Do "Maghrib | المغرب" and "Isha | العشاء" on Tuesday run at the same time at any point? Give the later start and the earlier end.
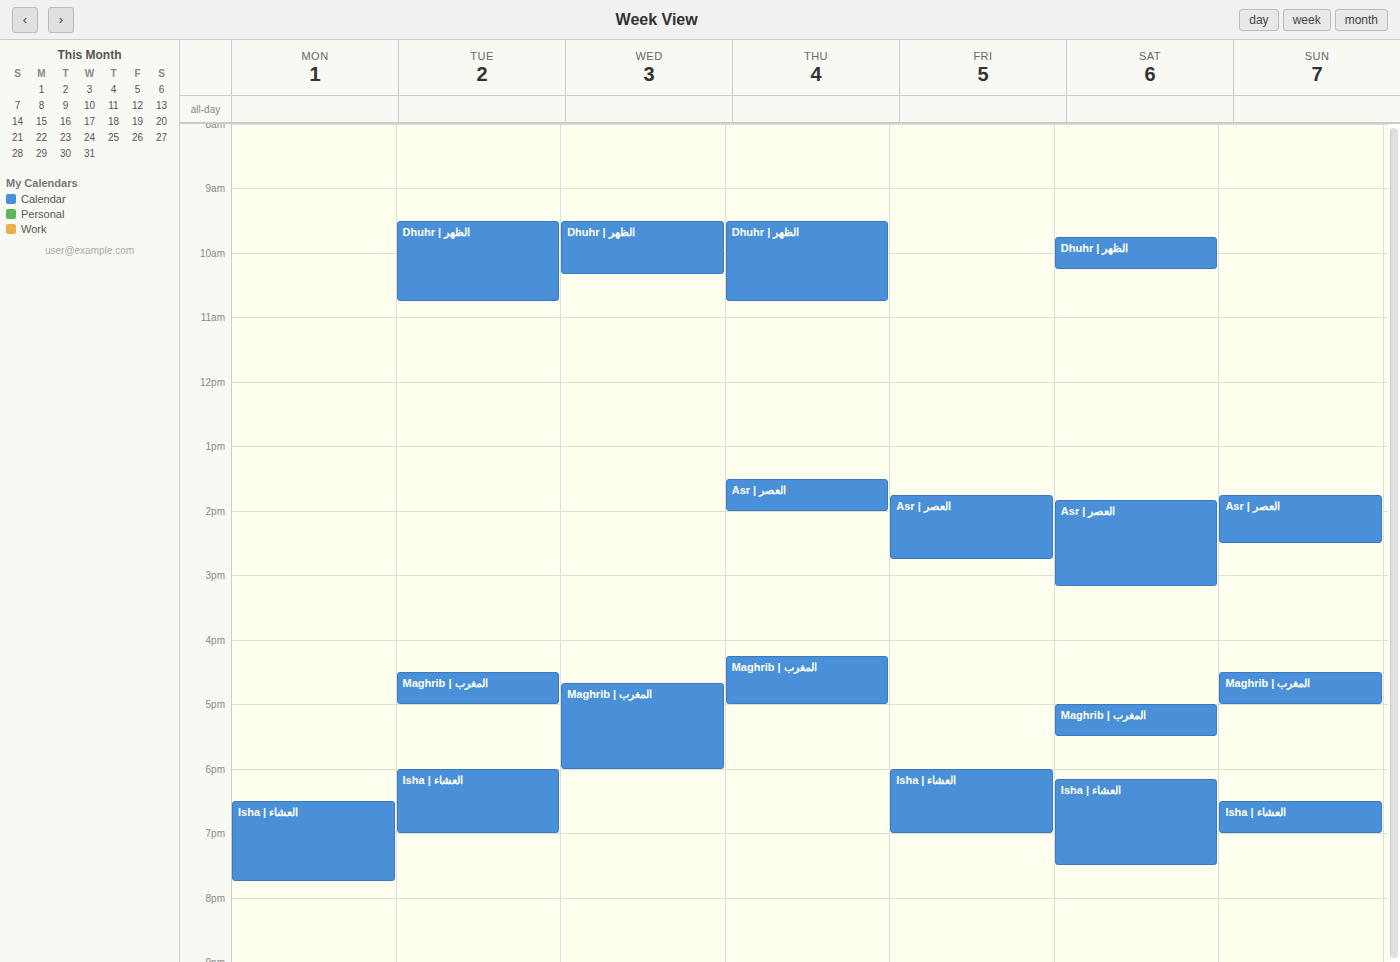
"Maghrib | المغرب" ends at 5:00 PM and "Isha | العشاء" starts at 6:00 PM -- no overlap.